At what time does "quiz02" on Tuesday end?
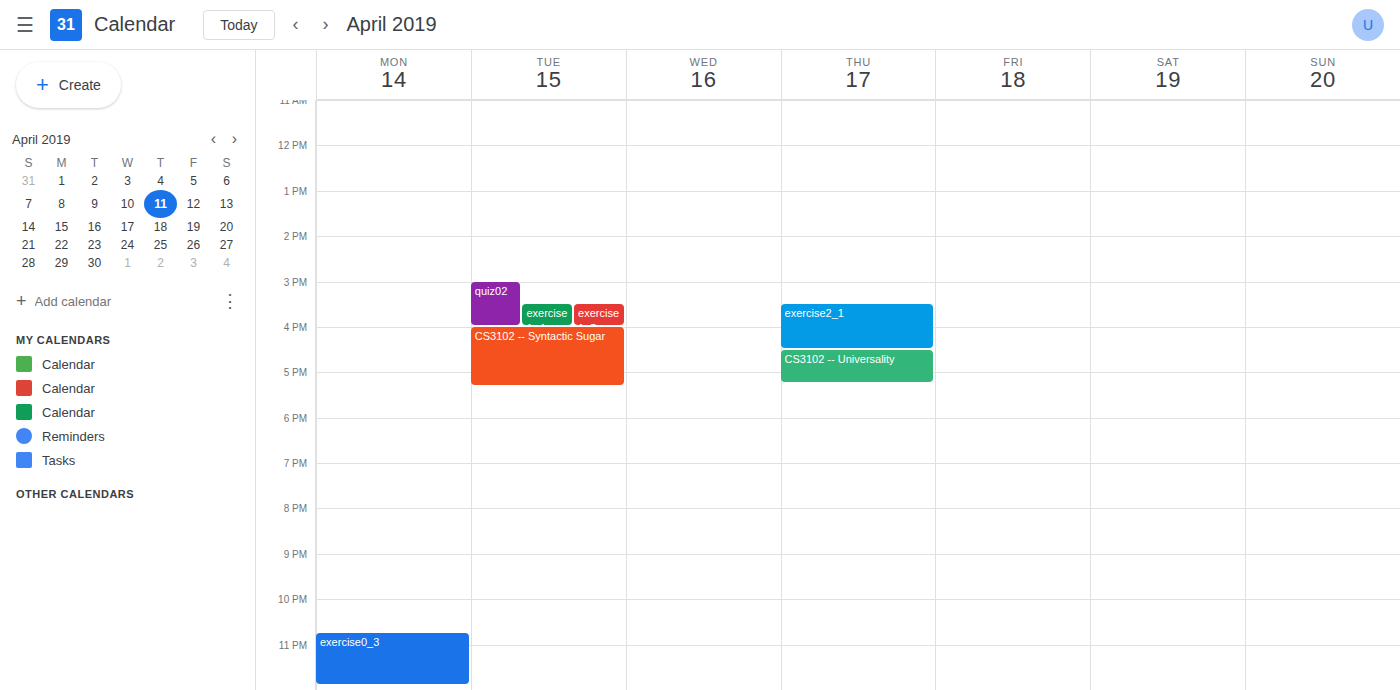
16:00